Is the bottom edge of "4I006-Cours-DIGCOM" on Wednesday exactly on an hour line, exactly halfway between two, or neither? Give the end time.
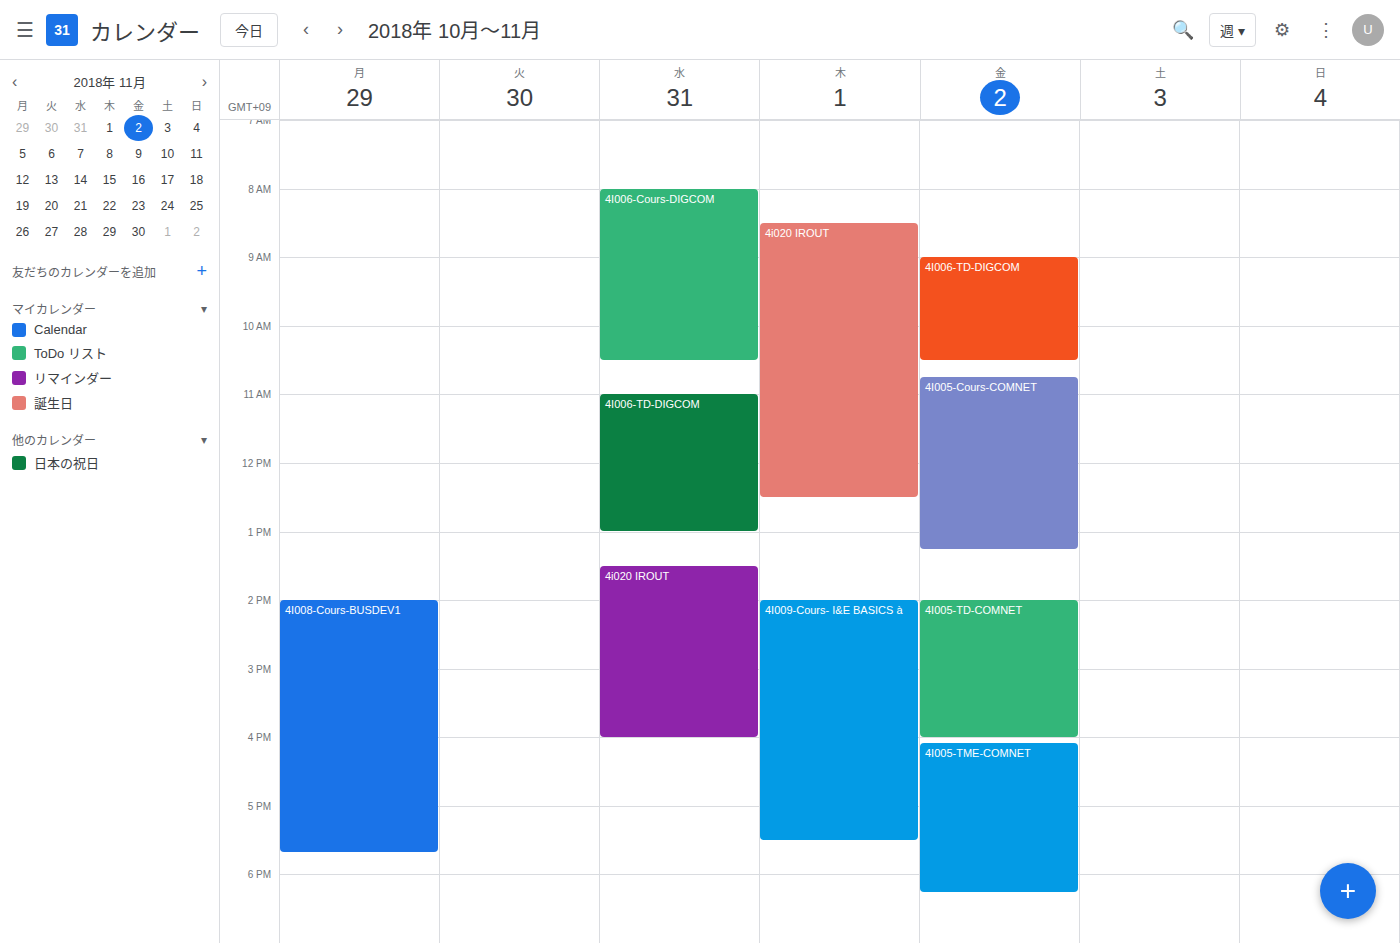
10:30 -- halfway between the 10:00 and 11:00 lines.